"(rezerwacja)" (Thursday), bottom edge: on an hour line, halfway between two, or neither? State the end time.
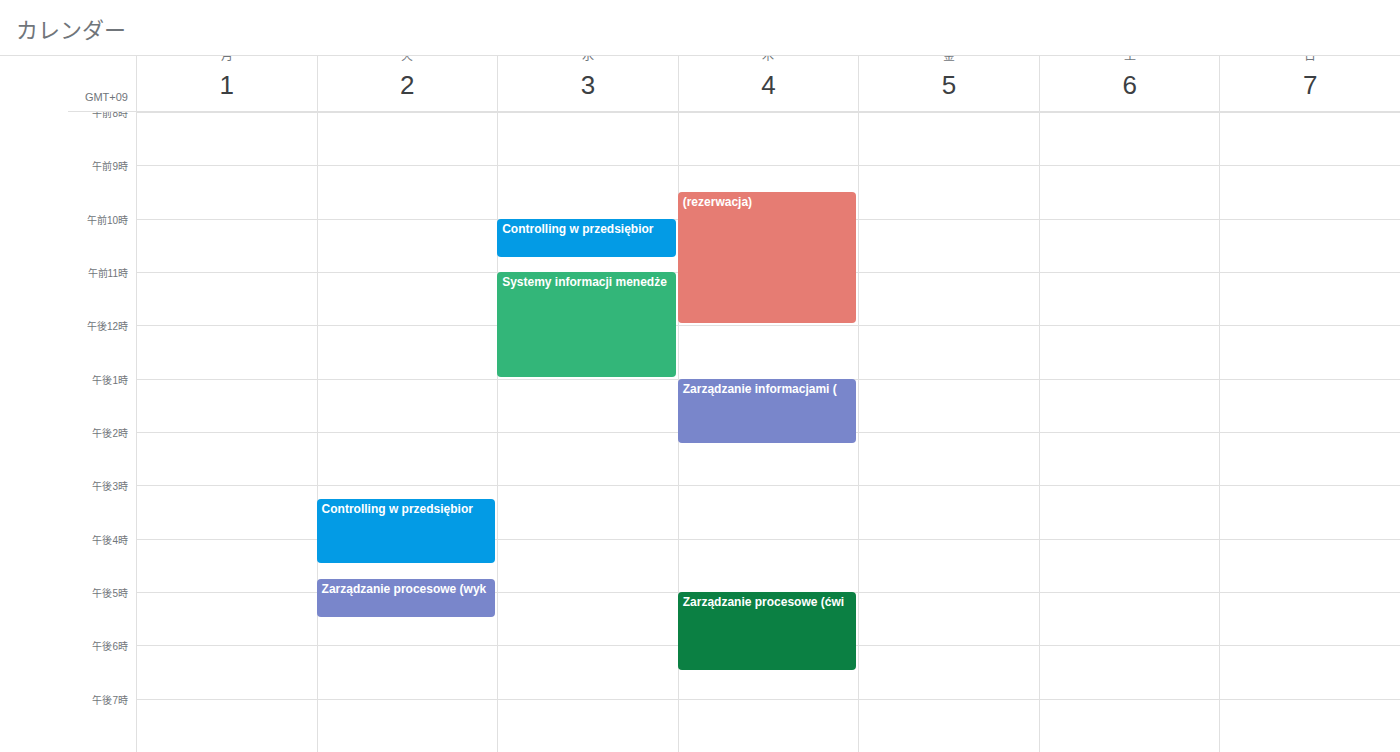
12:00 -- exactly on the 12:00 line.